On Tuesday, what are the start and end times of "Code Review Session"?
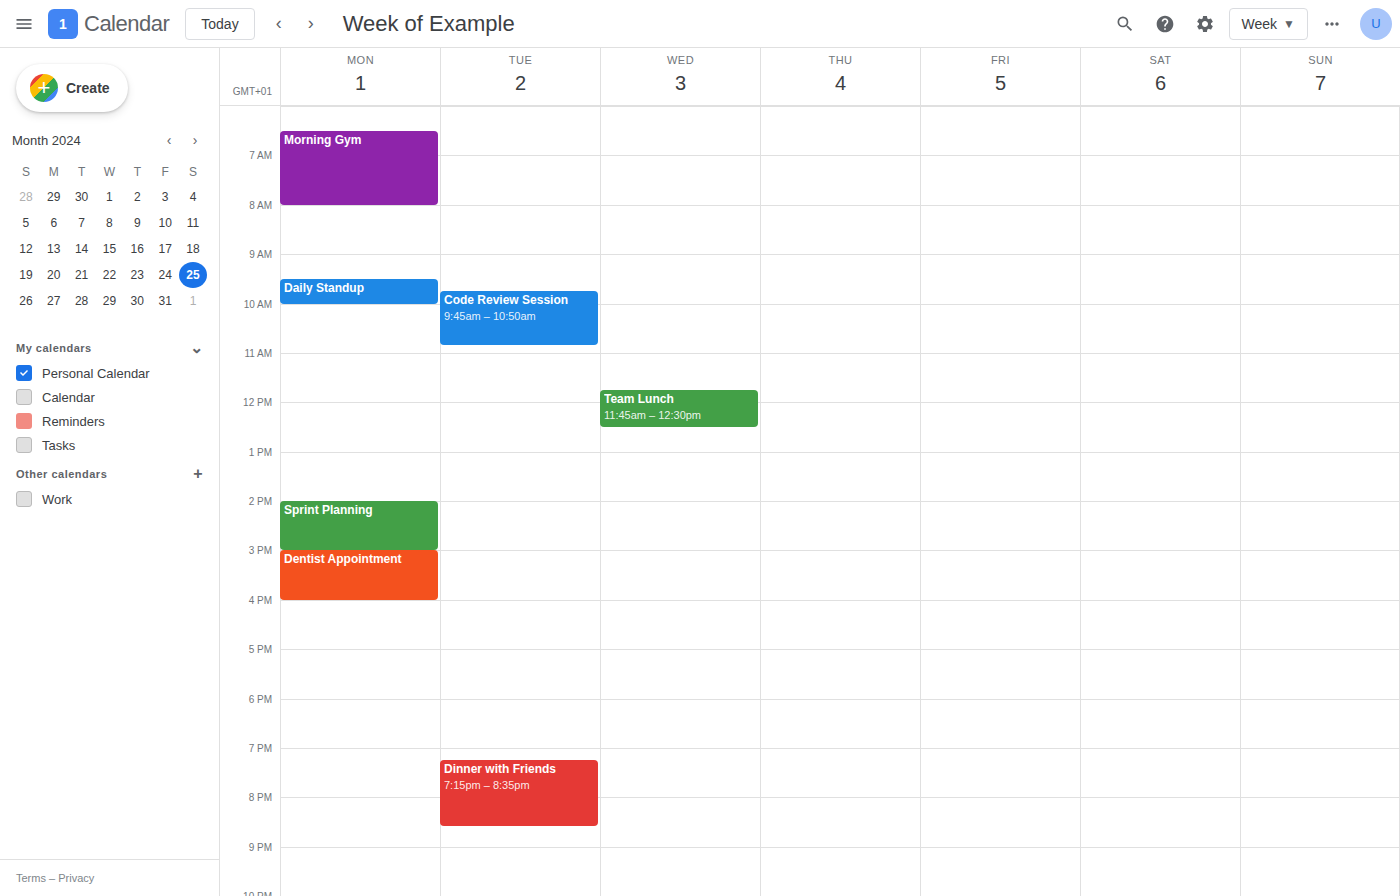
9:45 AM to 10:50 AM